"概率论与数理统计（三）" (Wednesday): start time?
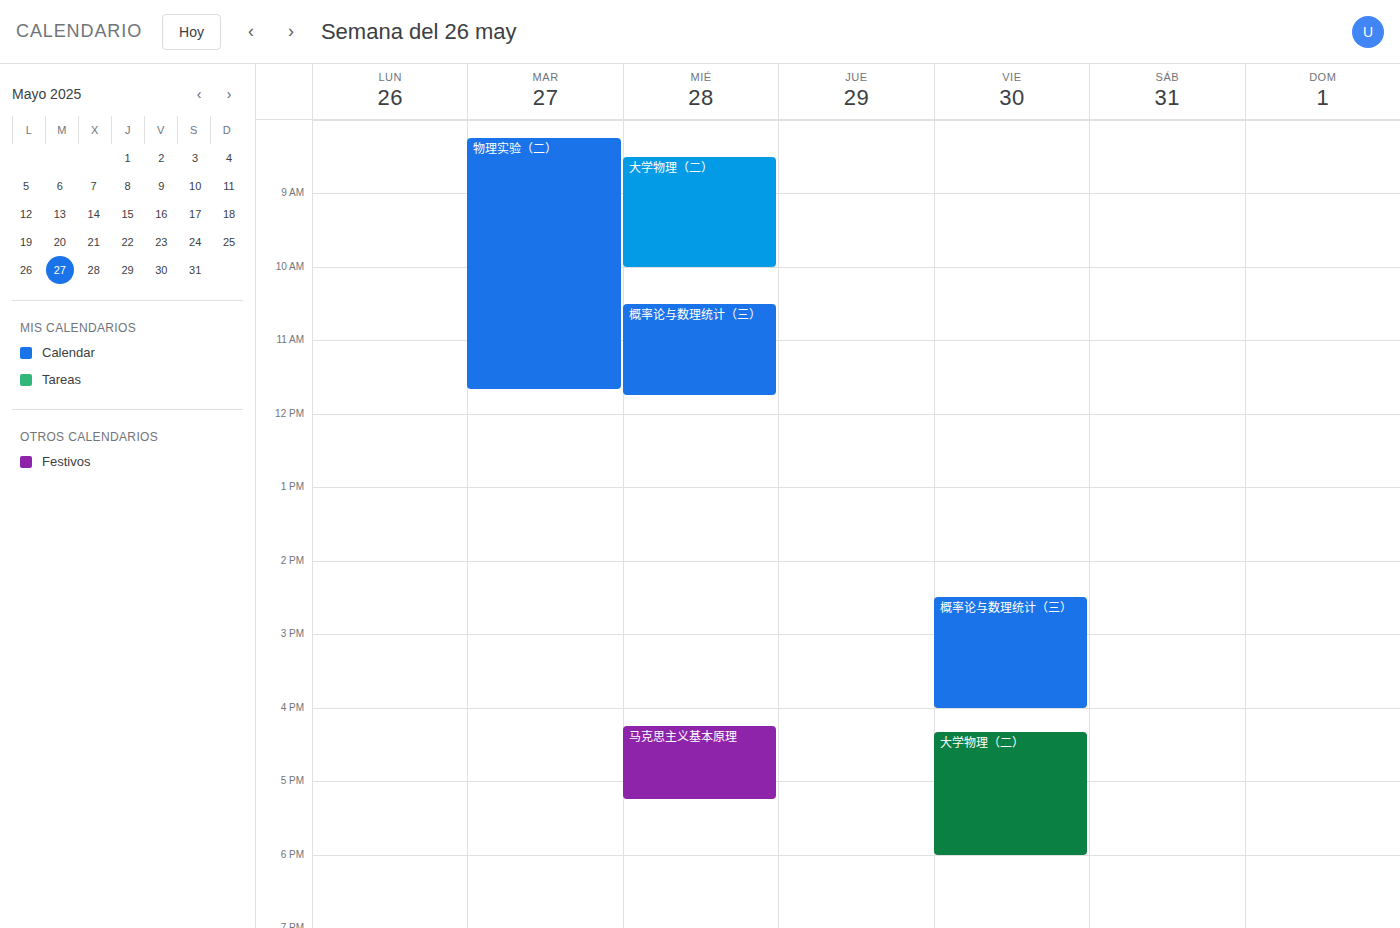
10:30